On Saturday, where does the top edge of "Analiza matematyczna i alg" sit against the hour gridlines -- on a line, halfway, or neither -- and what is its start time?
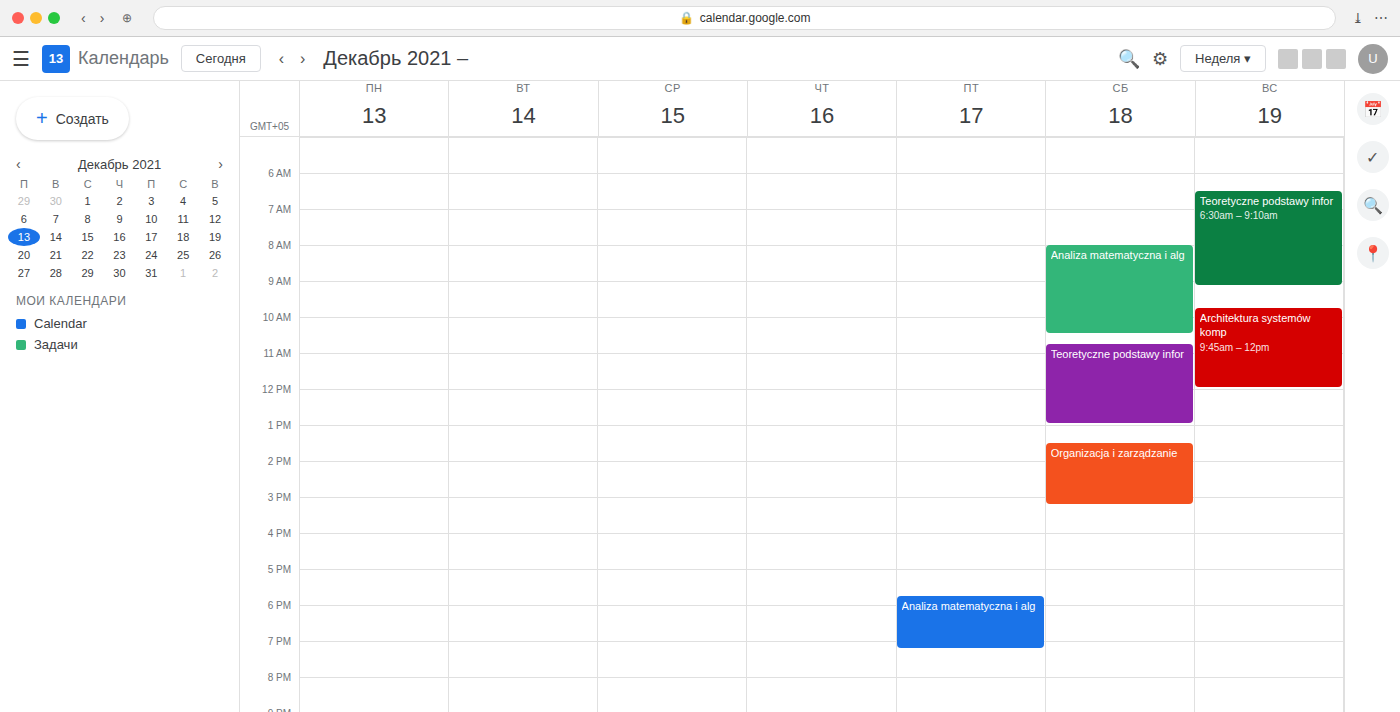
8:00 AM -- exactly on the 8 AM line.